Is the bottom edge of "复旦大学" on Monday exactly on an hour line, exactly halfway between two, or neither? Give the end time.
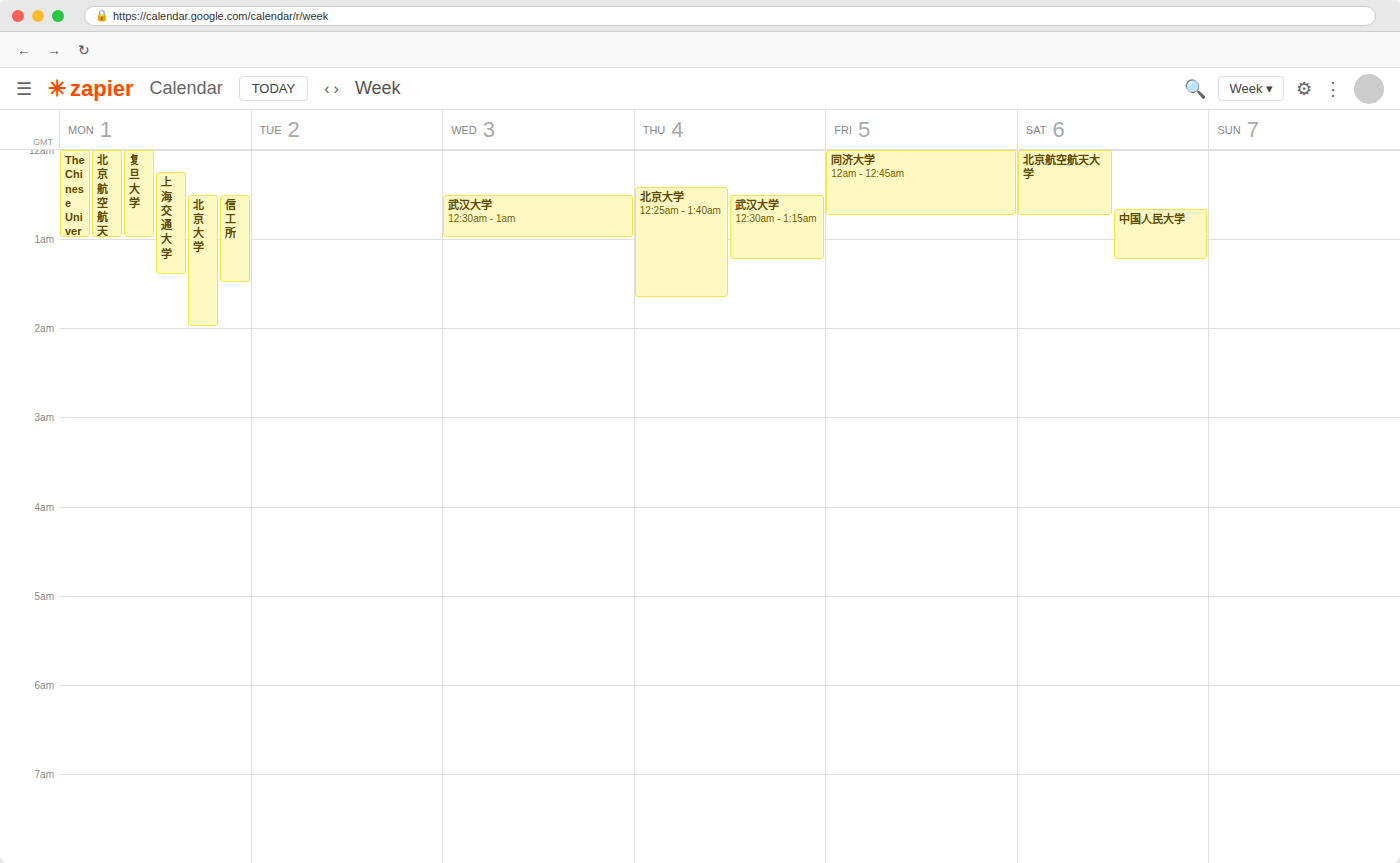
1:00 AM -- exactly on the 1 AM line.